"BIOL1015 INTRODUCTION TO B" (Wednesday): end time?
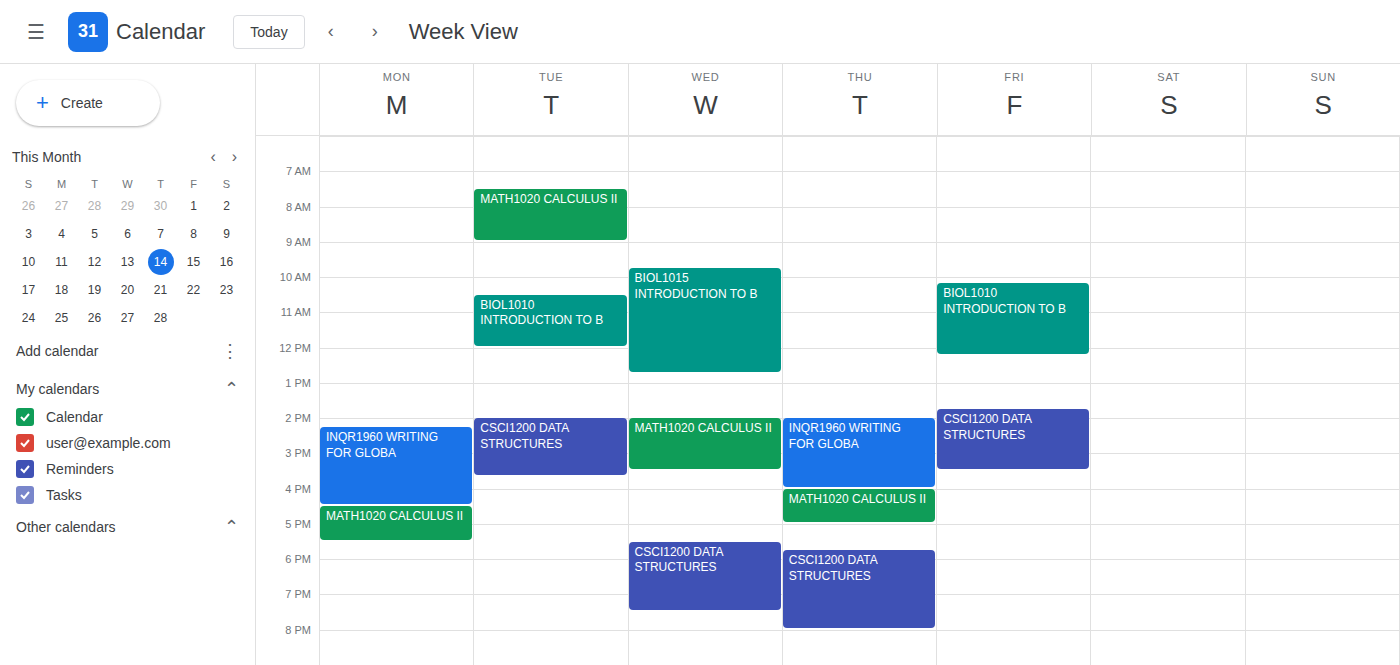
12:45 PM